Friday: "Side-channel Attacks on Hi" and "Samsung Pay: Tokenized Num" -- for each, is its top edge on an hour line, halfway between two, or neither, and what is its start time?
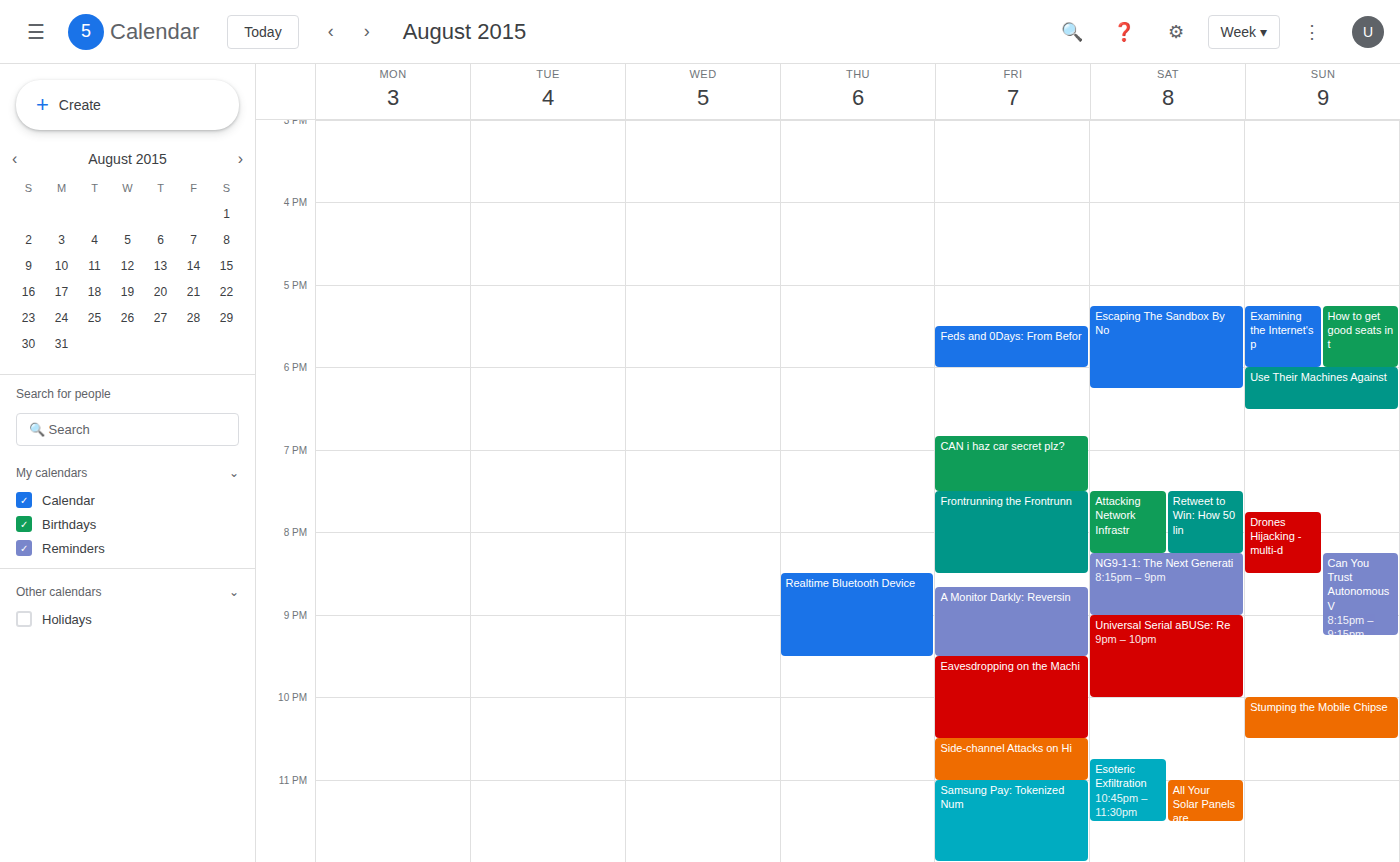
"Side-channel Attacks on Hi": 10:30 PM, halfway between the 10 PM and 11 PM lines. "Samsung Pay: Tokenized Num": 11:00 PM, exactly on the 11 PM line.